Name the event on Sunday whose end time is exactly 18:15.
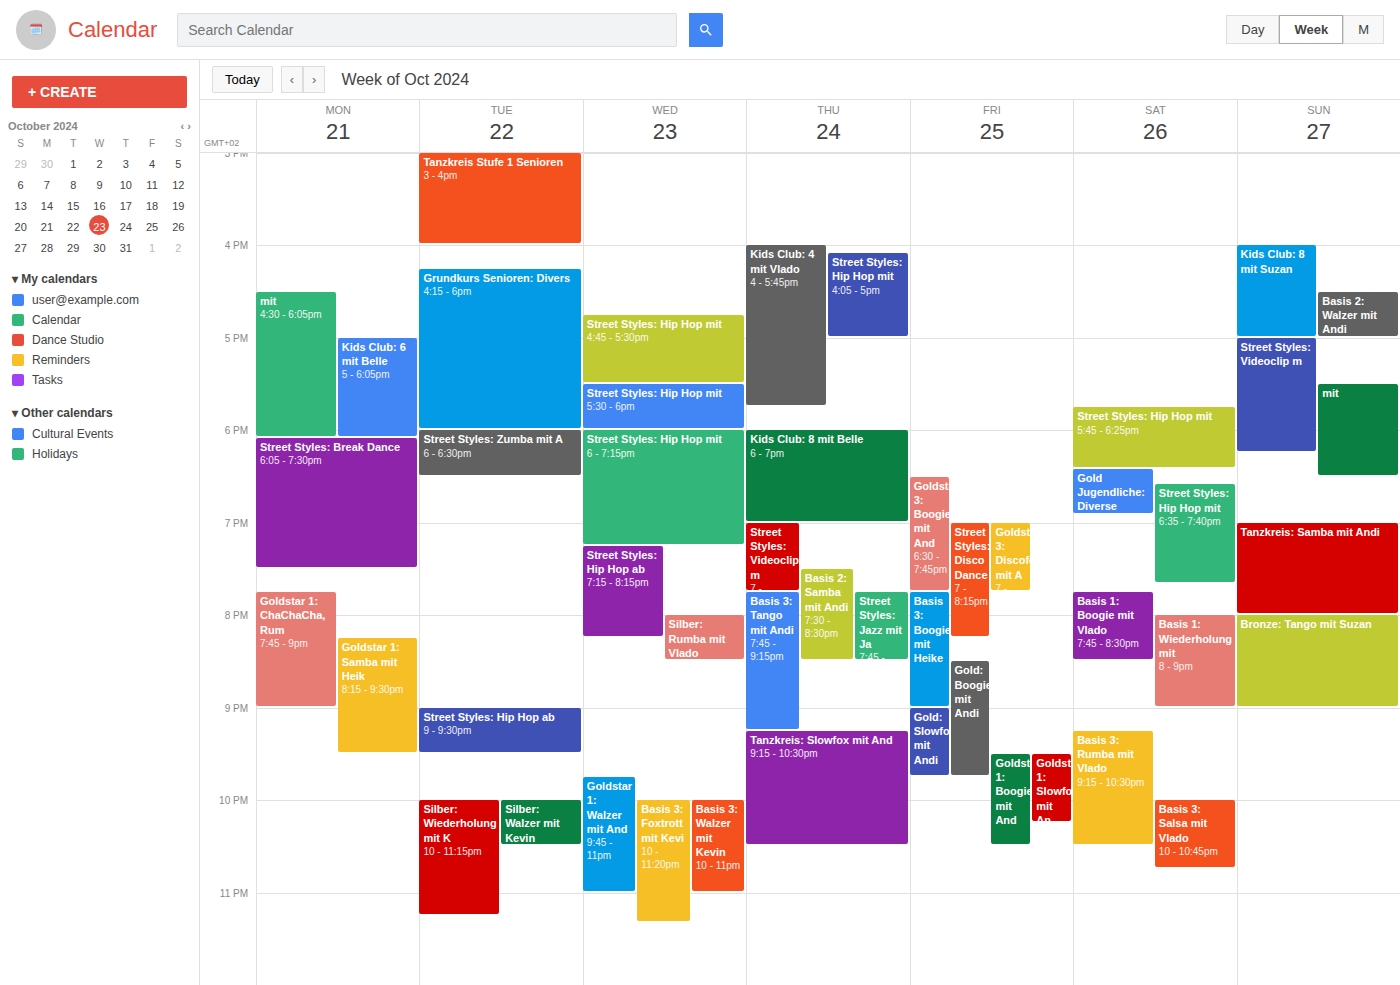
"Street Styles: Videoclip m"